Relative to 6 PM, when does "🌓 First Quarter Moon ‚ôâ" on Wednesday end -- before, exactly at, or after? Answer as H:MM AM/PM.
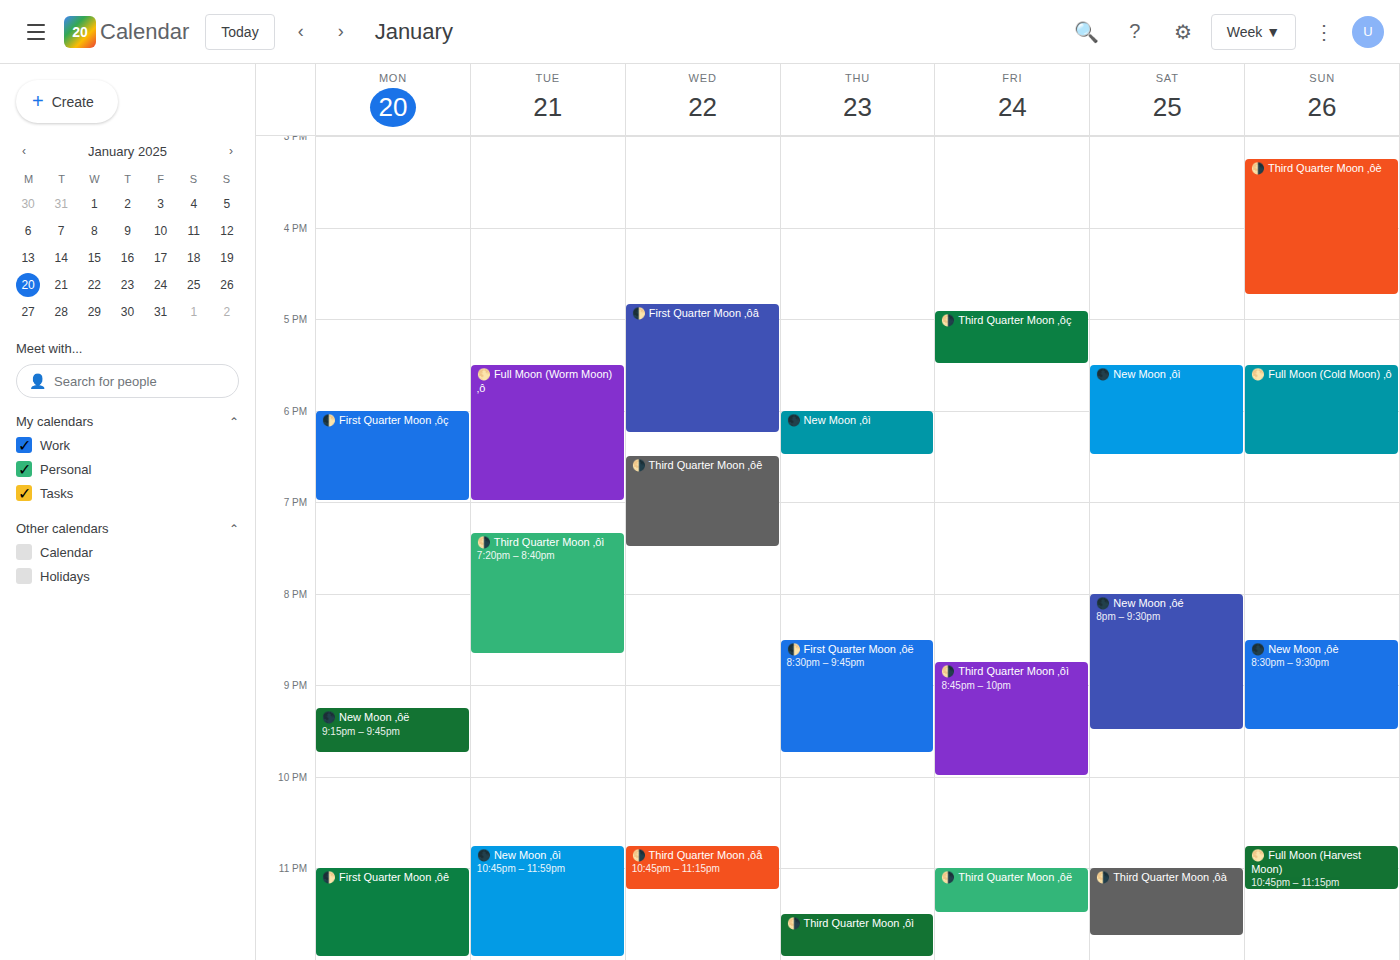
6:15 PM -- after 6 PM, 15 minutes below the 6 PM line.